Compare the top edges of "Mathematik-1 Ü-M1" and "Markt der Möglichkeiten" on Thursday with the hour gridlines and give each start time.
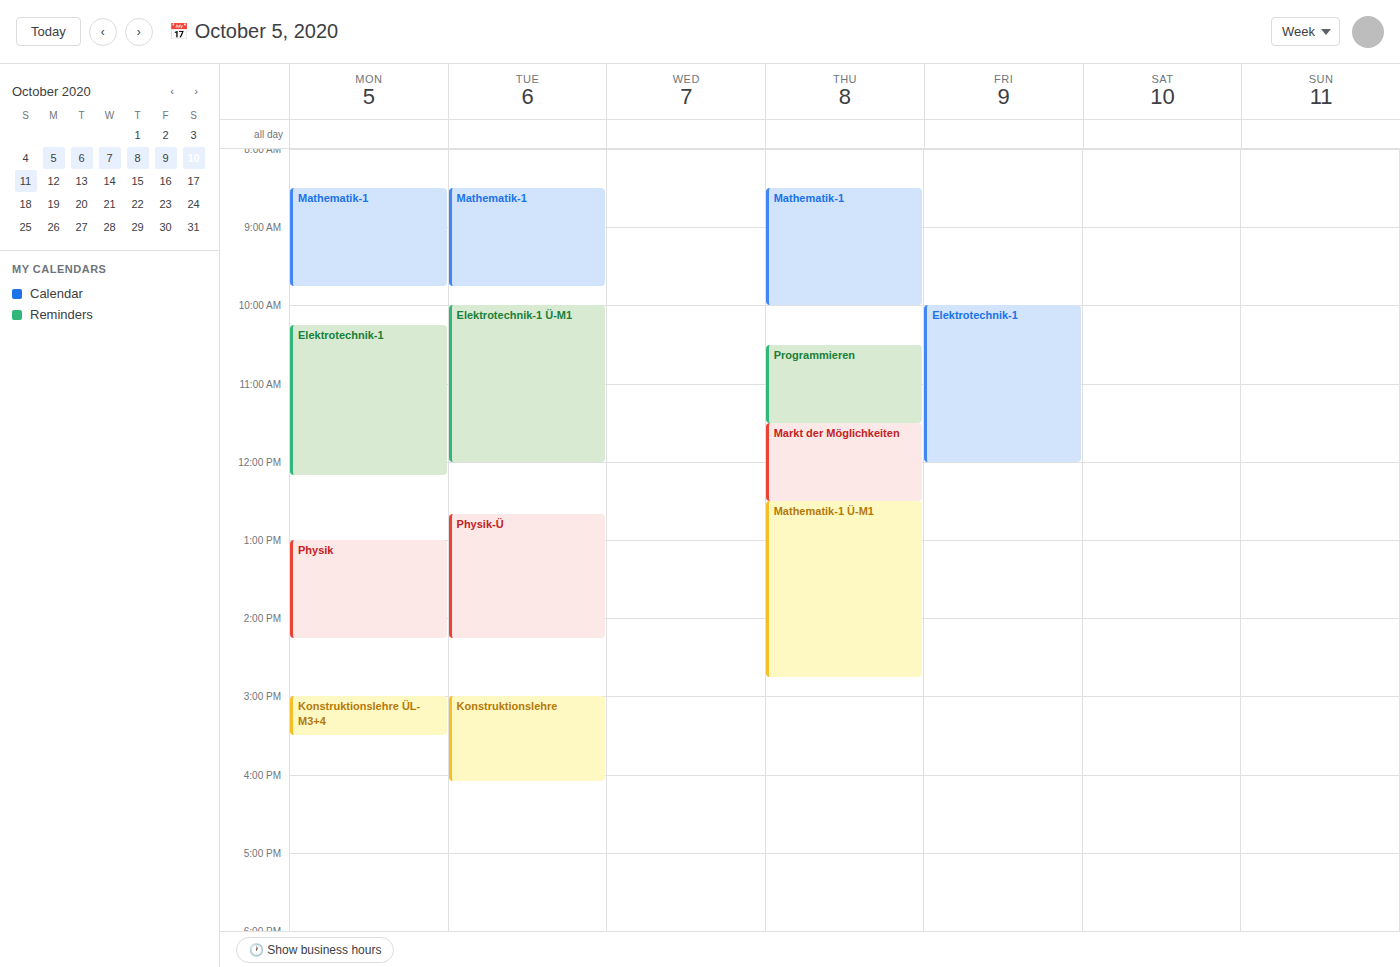
"Mathematik-1 Ü-M1": 12:30 PM, halfway between the 12 PM and 1 PM lines. "Markt der Möglichkeiten": 11:30 AM, halfway between the 11 AM and 12 PM lines.